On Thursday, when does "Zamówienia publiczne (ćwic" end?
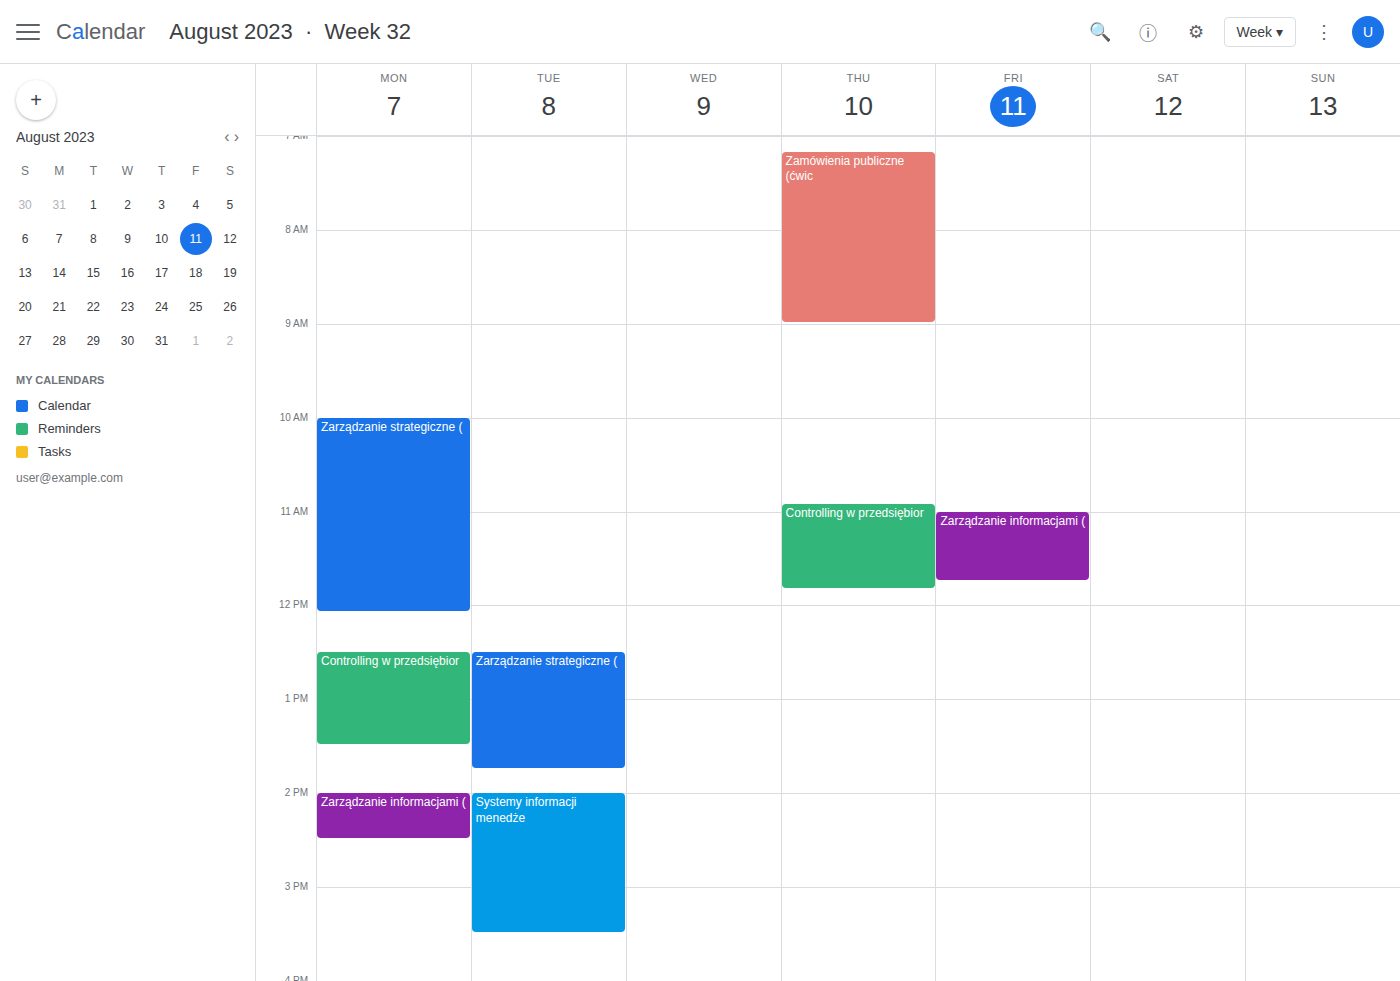
9:00 AM